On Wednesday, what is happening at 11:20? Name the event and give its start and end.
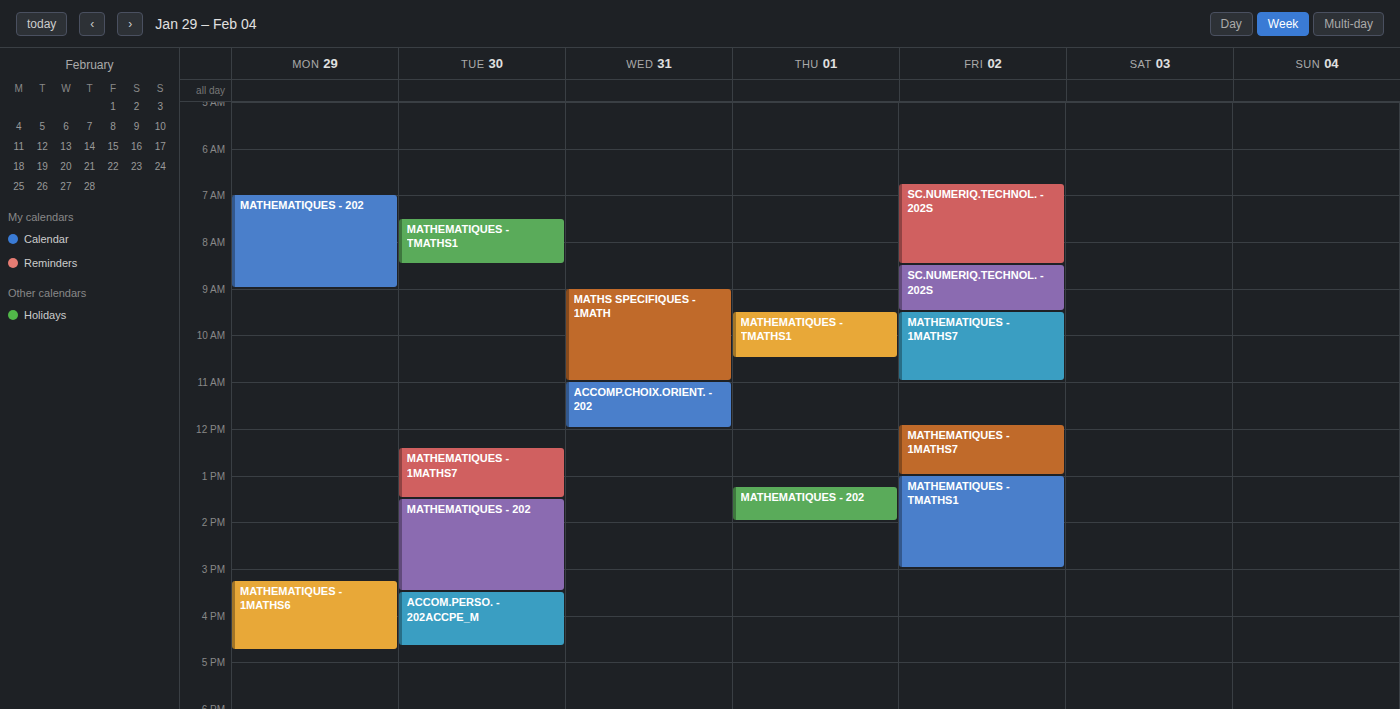
"ACCOMP.CHOIX.ORIENT. - 202", 11:00 to 12:00